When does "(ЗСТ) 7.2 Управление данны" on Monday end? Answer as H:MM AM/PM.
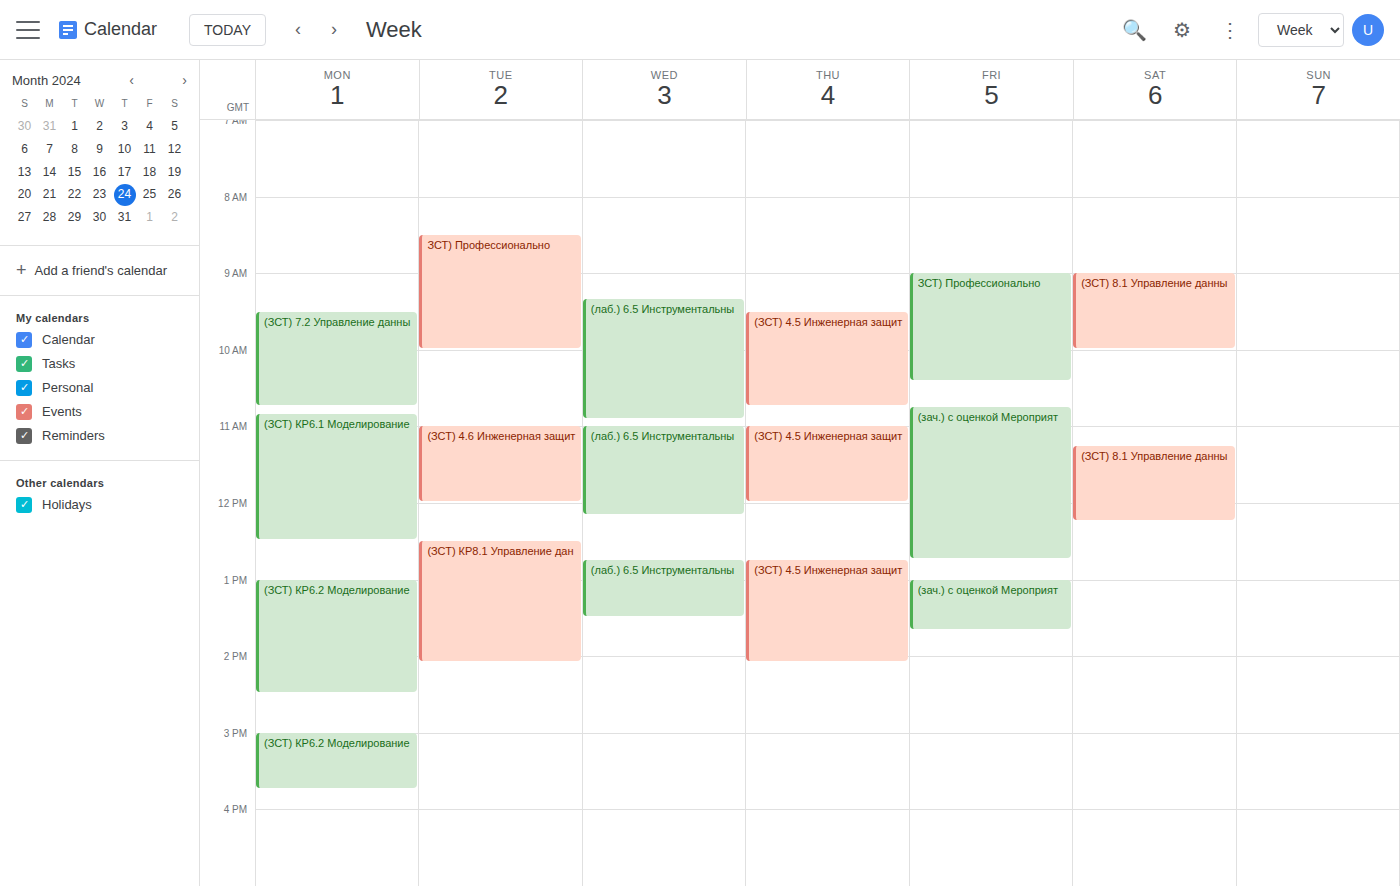
10:45 AM